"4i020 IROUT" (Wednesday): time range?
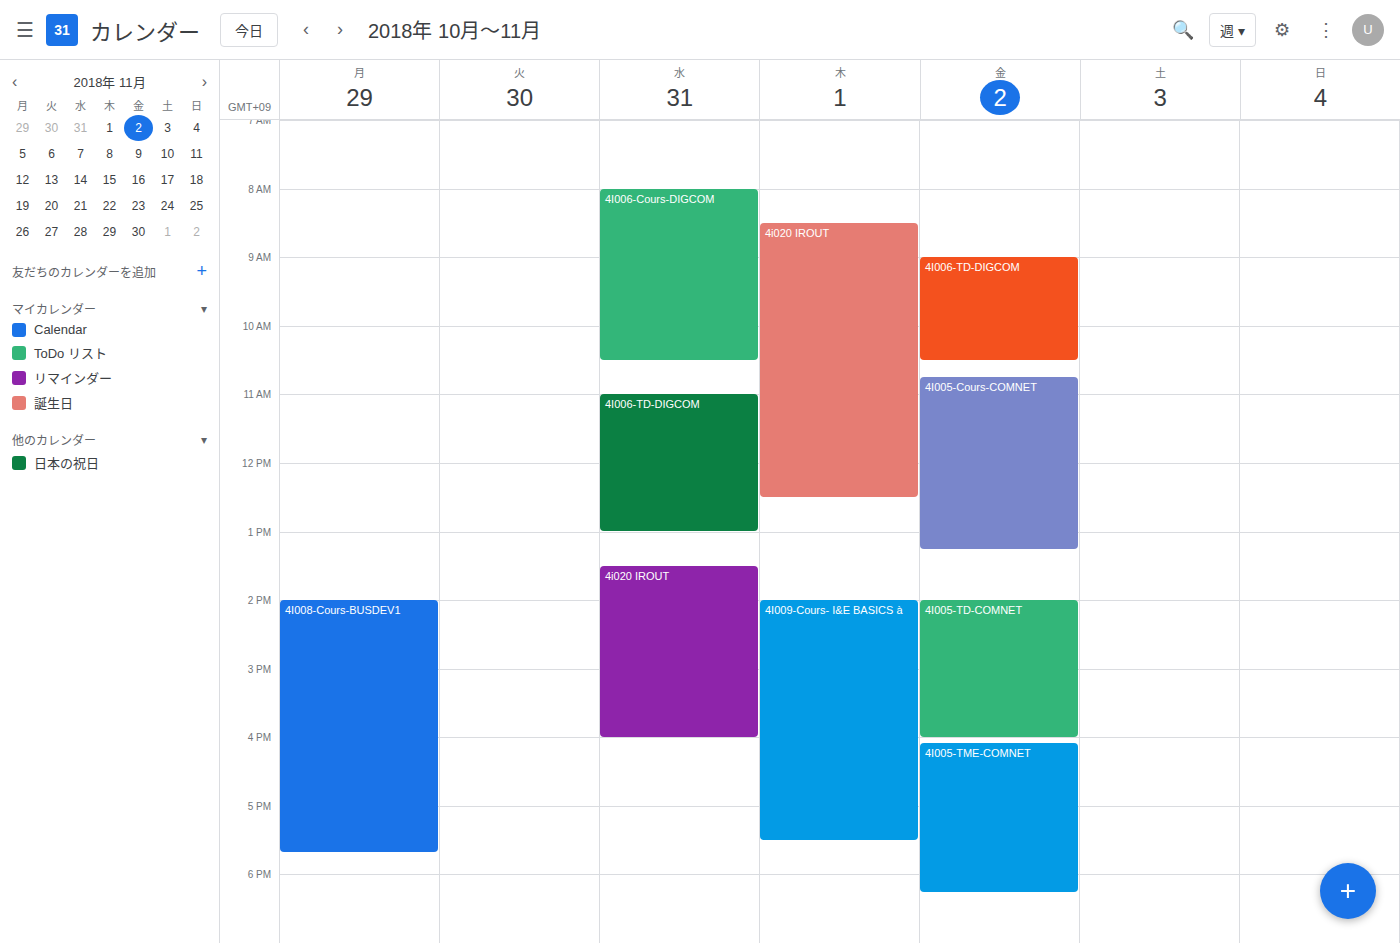
13:30 to 16:00